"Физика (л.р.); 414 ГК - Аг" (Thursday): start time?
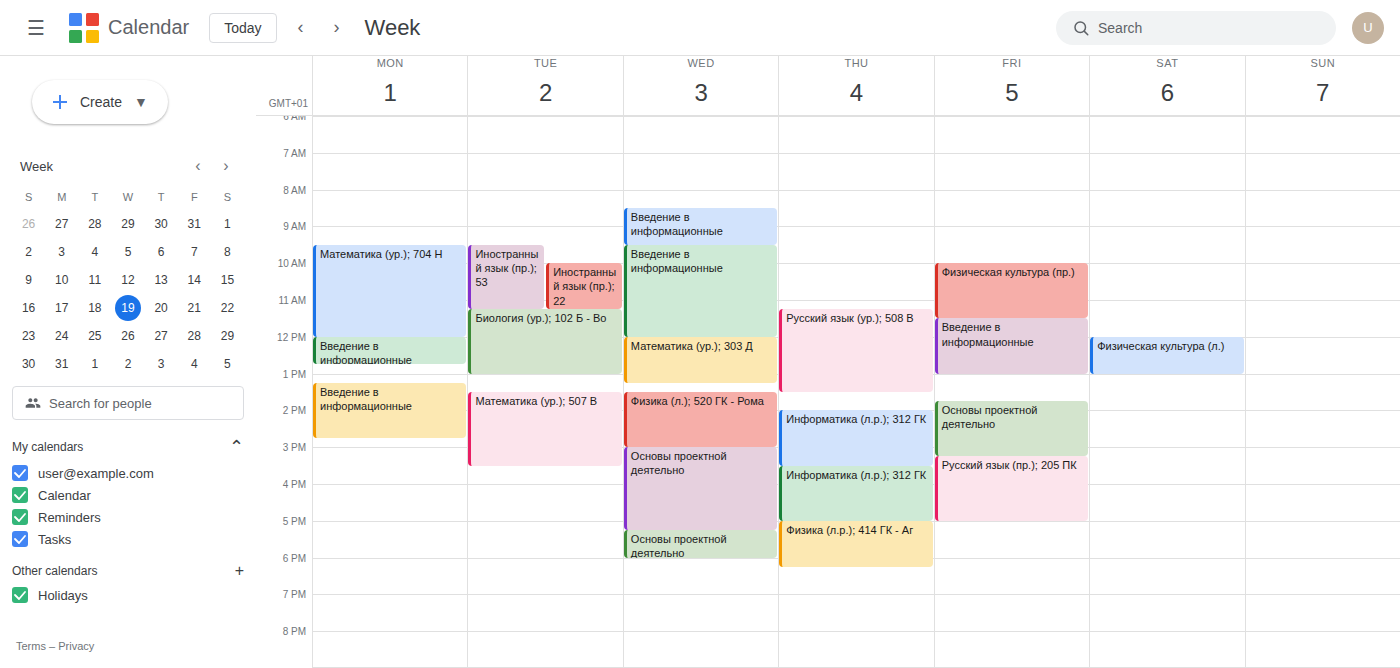
5:00 PM